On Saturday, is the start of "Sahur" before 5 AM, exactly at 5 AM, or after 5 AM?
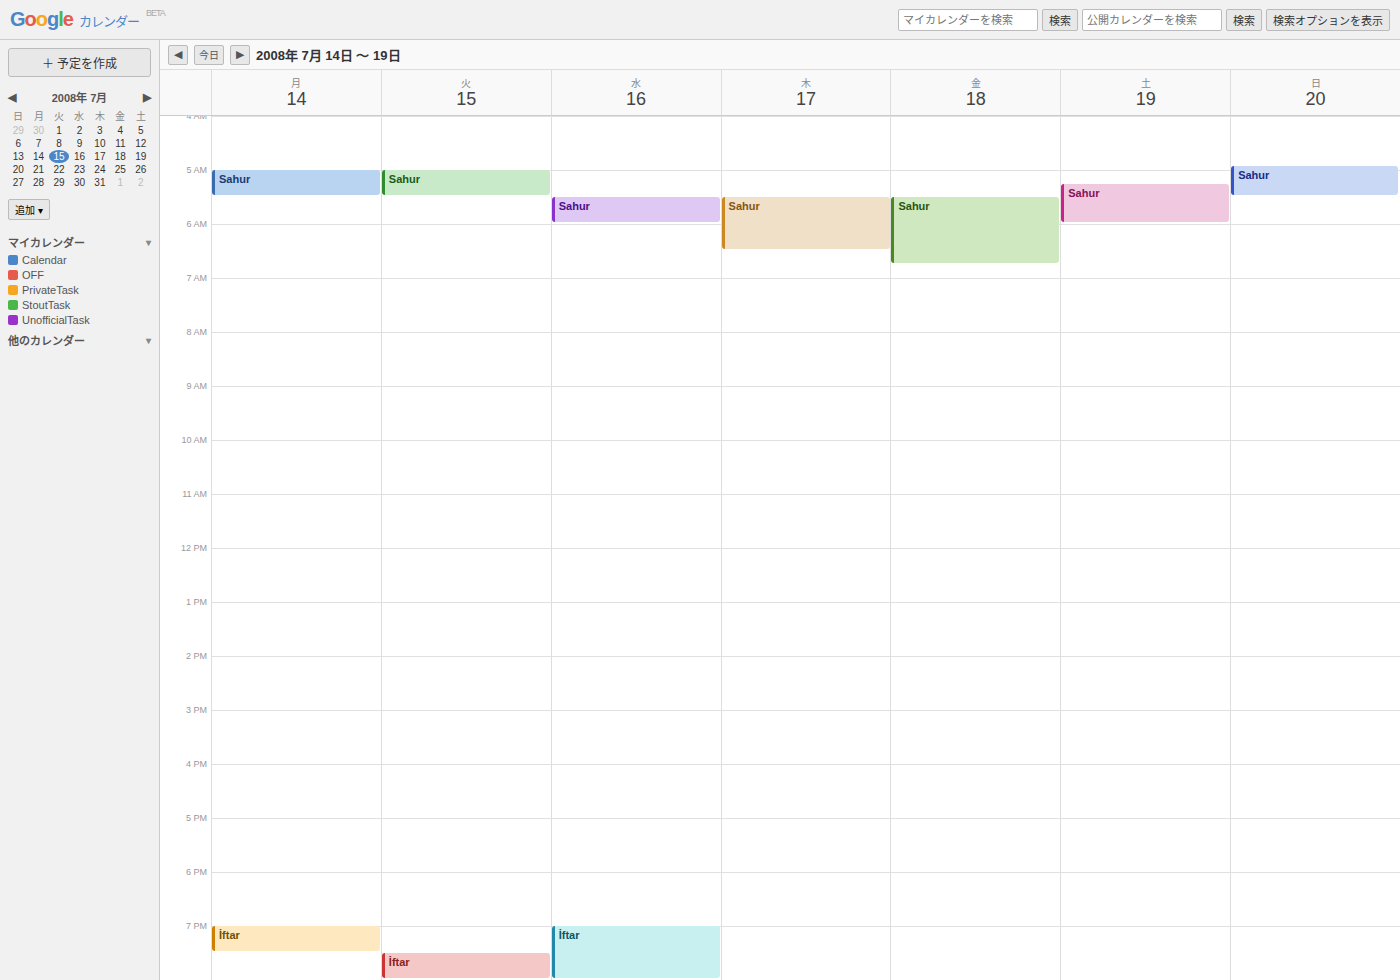
5:15 AM -- after 5 AM, 15 minutes below the 5 AM line.